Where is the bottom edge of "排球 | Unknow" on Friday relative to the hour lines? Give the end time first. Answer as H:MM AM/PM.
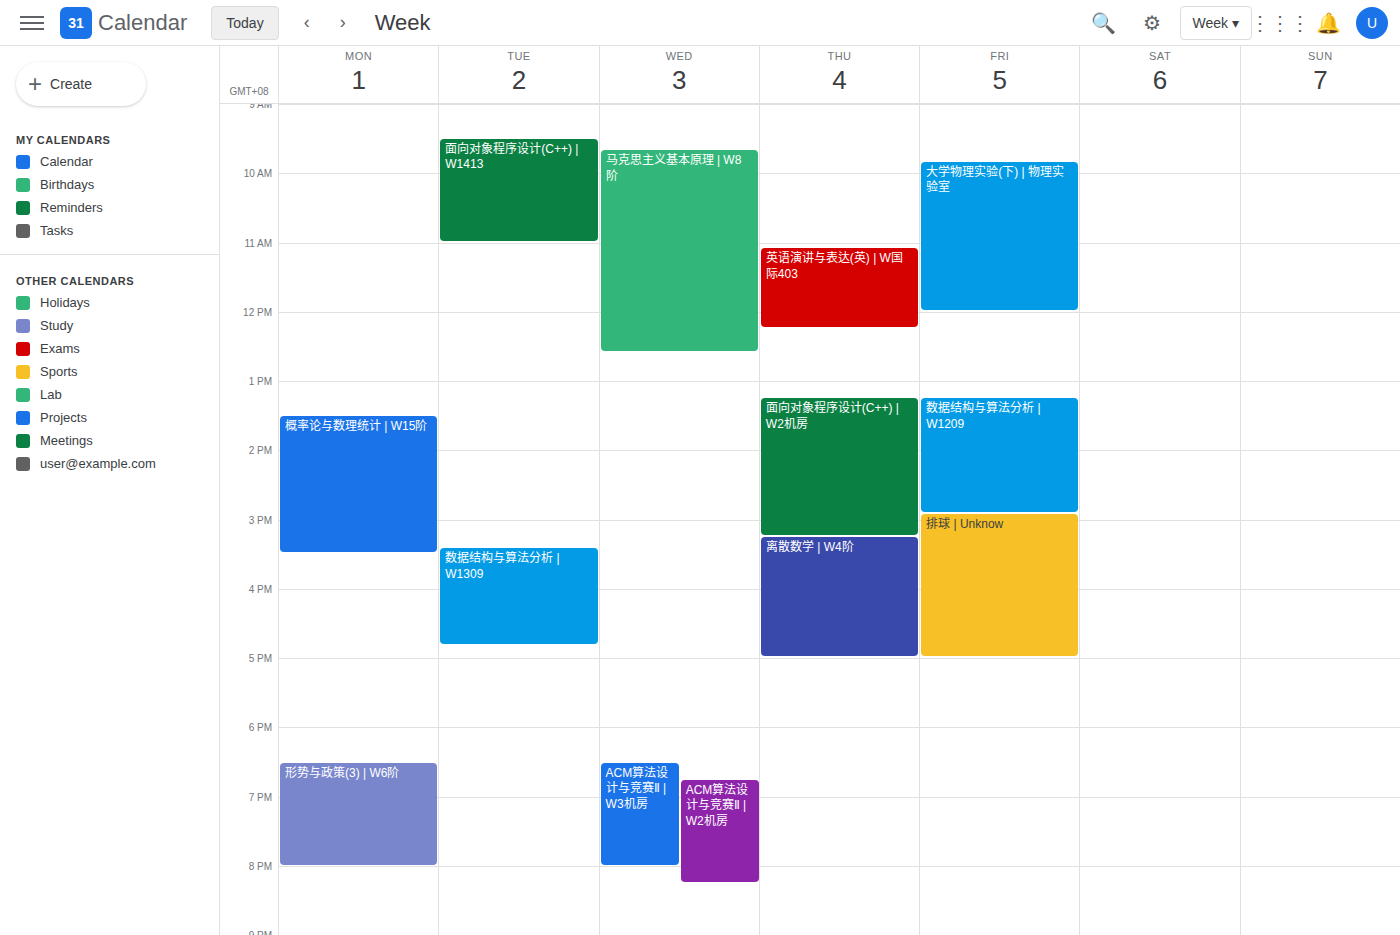
5:00 PM -- exactly on the 5 PM line.